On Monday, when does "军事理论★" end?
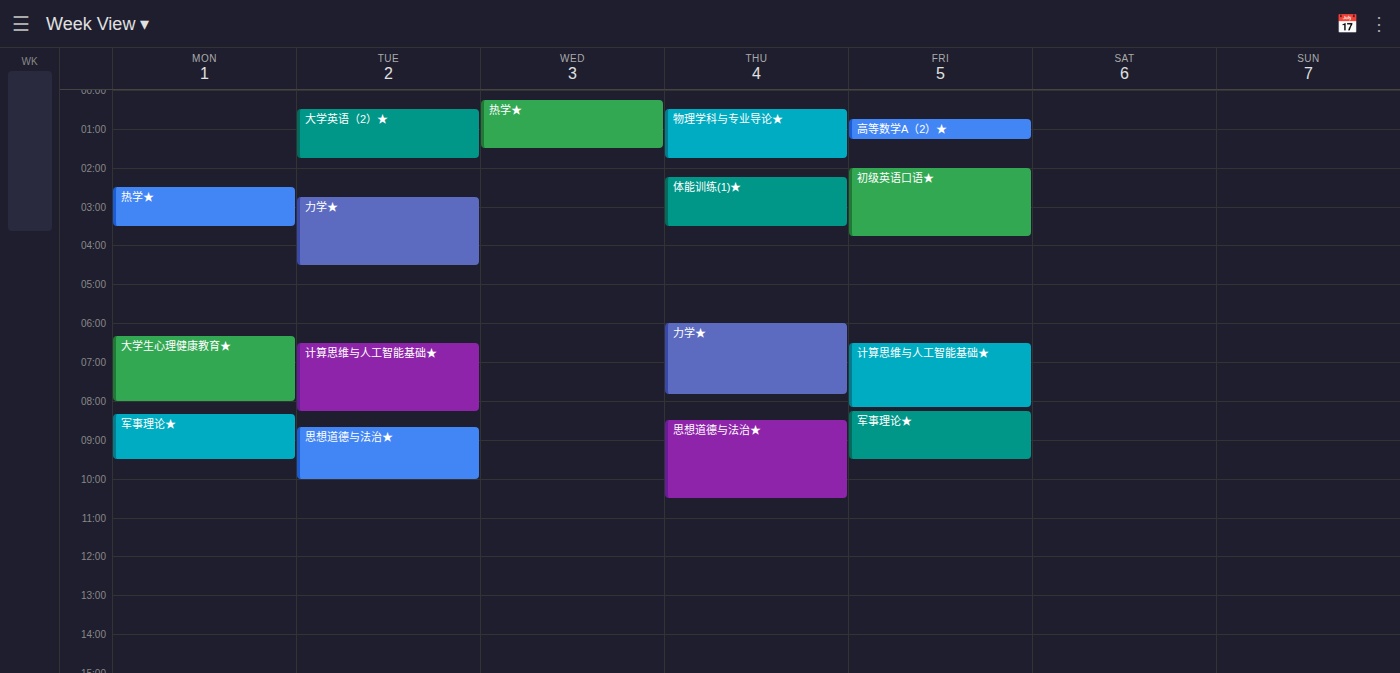
9:30 AM